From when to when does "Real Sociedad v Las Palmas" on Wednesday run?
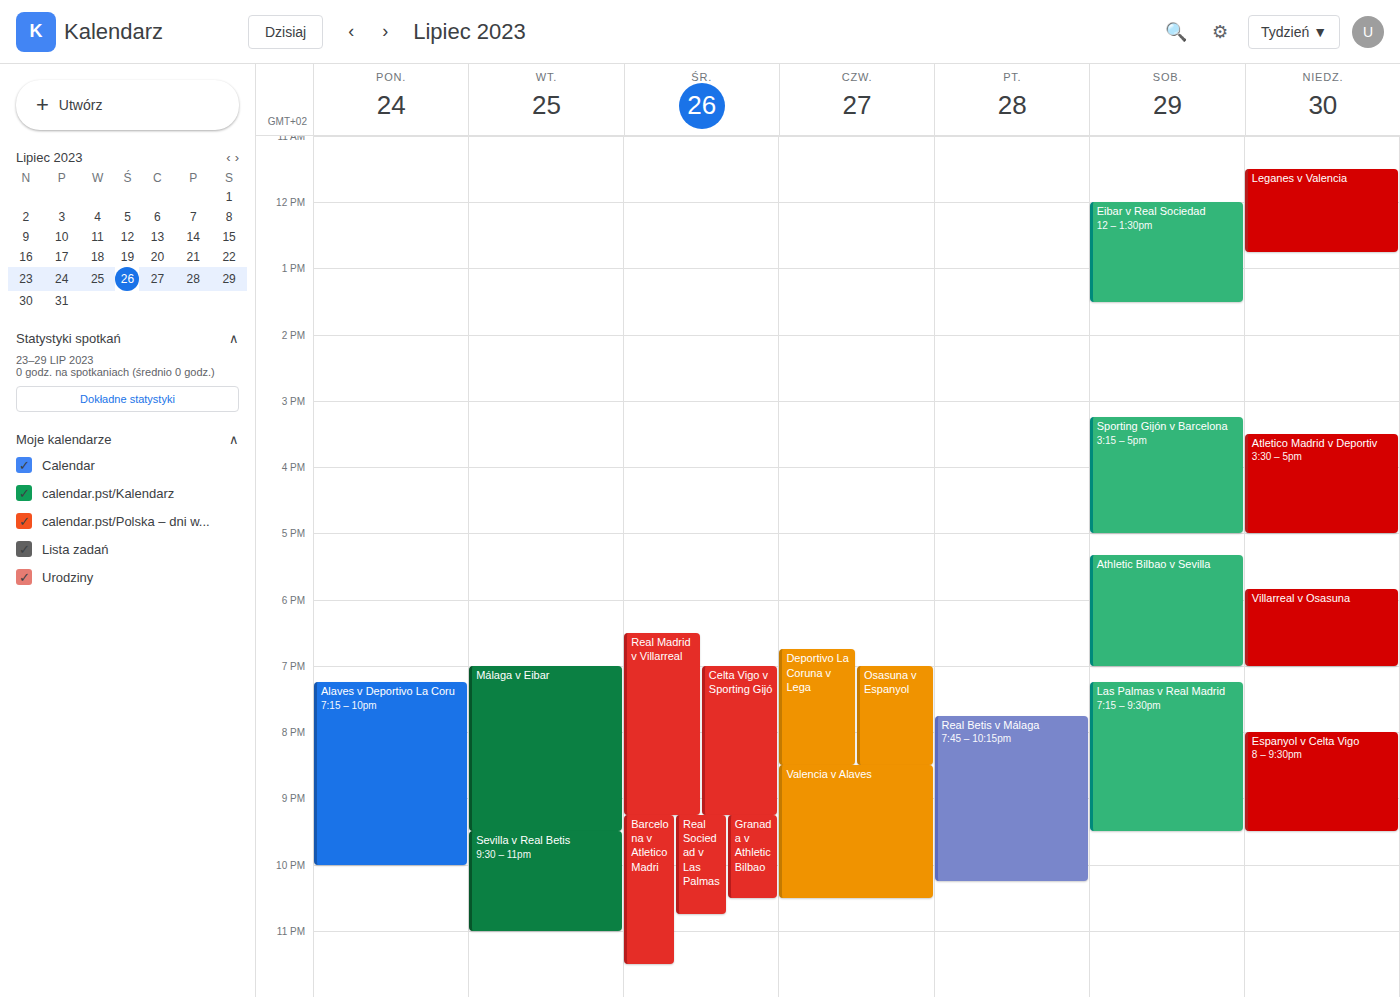
9:15 PM to 10:45 PM